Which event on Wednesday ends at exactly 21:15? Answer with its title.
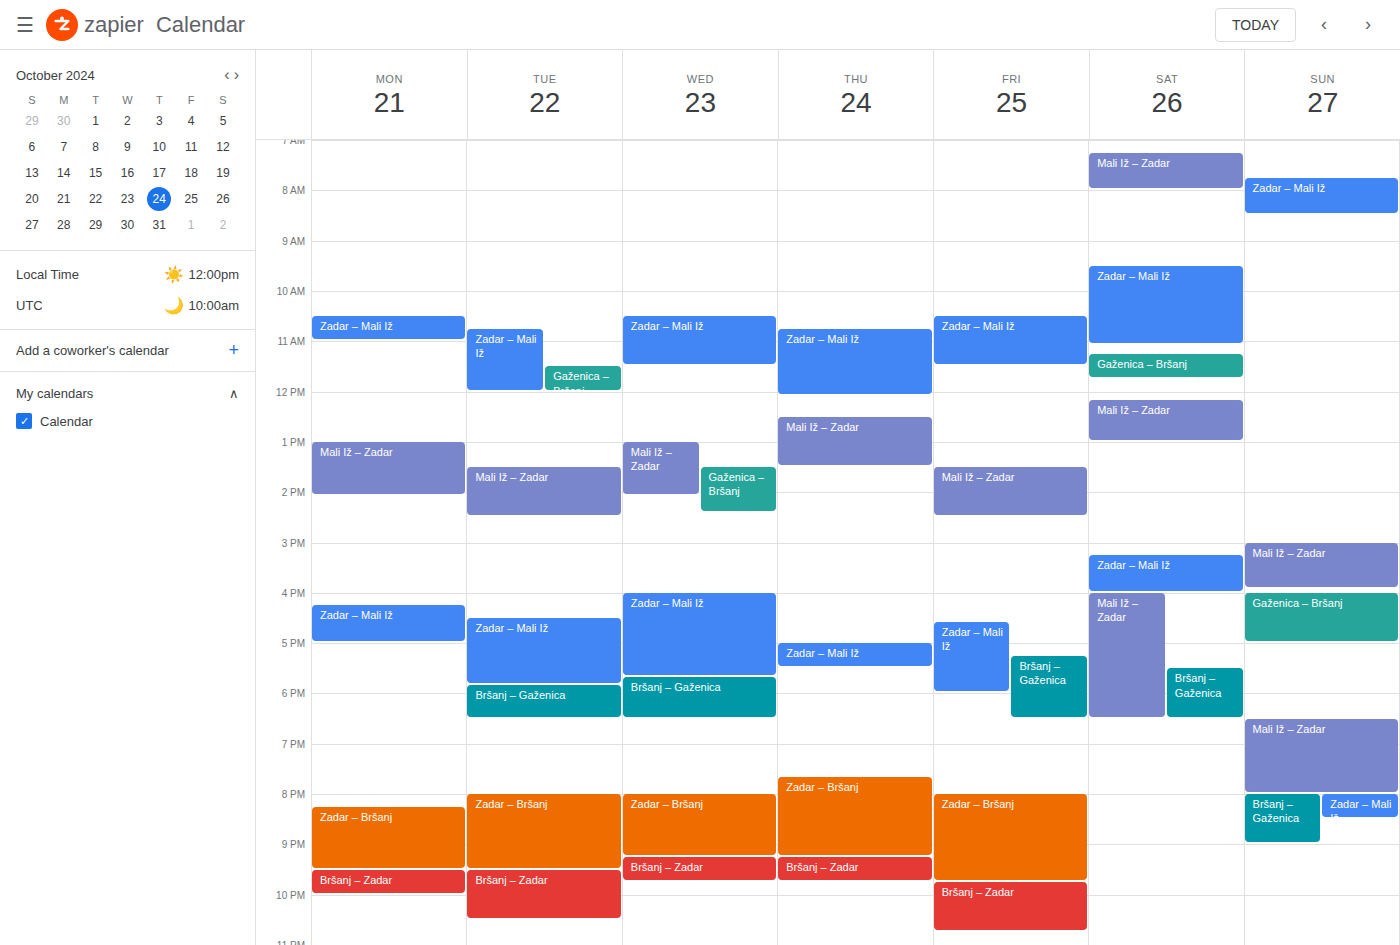
"Zadar – Bršanj"